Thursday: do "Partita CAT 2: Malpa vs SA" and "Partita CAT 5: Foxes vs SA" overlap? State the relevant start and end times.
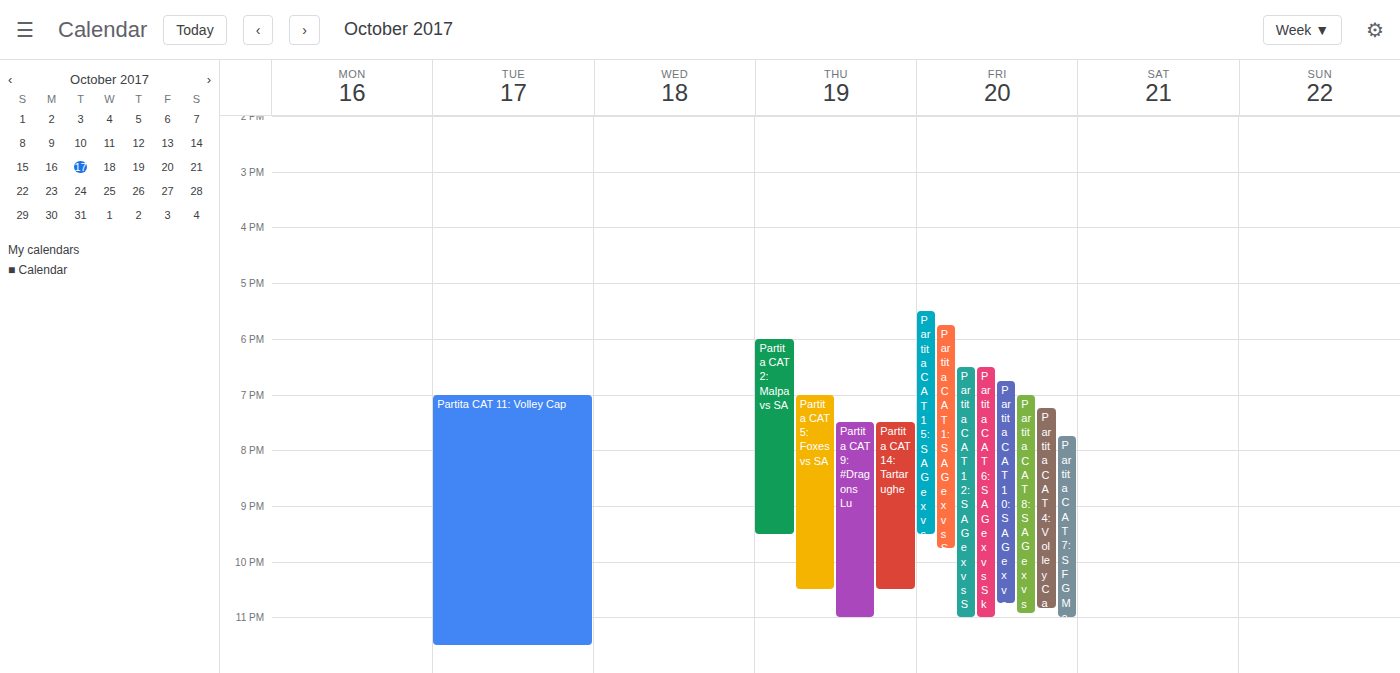
"Partita CAT 5: Foxes vs SA" starts at 7:00 PM, before "Partita CAT 2: Malpa vs SA" ends at 9:30 PM -- they overlap.